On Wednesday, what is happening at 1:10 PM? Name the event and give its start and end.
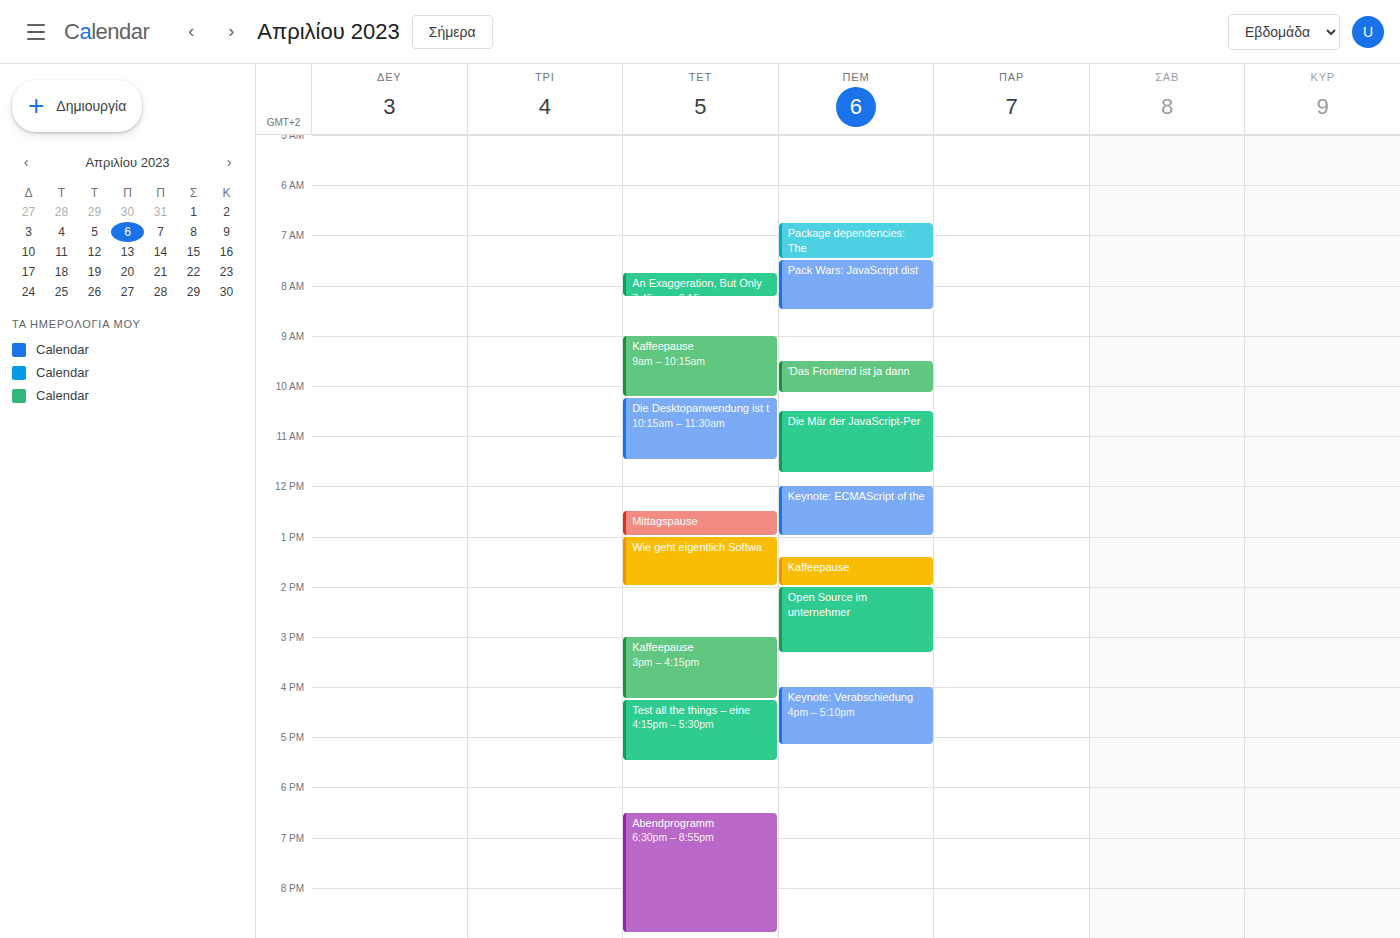
"Wie geht eigentlich Softwa", 1:00 PM to 2:00 PM